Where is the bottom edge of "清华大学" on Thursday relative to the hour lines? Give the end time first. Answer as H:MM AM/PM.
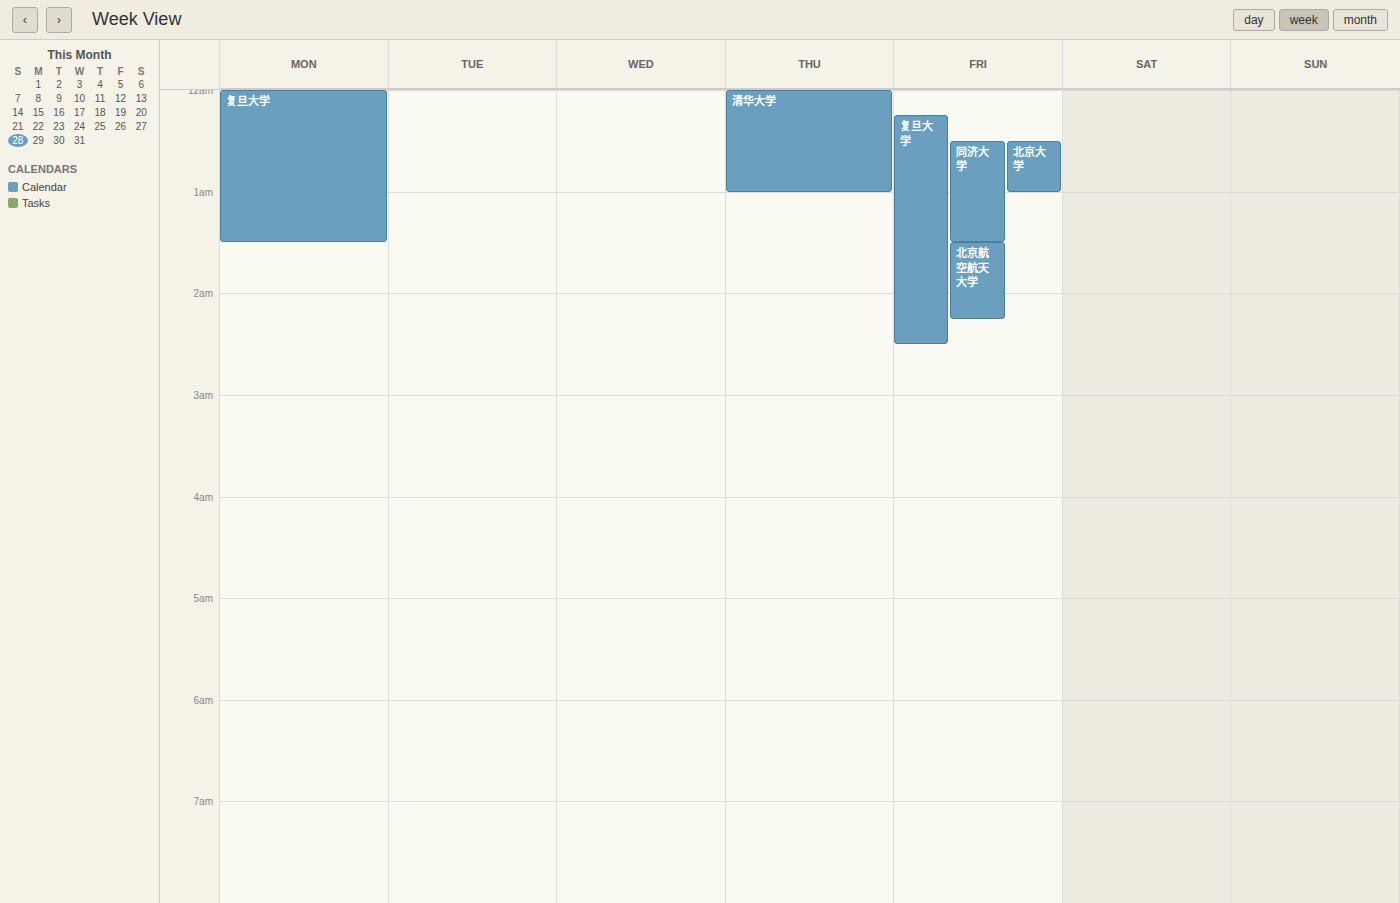
1:00 AM -- exactly on the 1 AM line.